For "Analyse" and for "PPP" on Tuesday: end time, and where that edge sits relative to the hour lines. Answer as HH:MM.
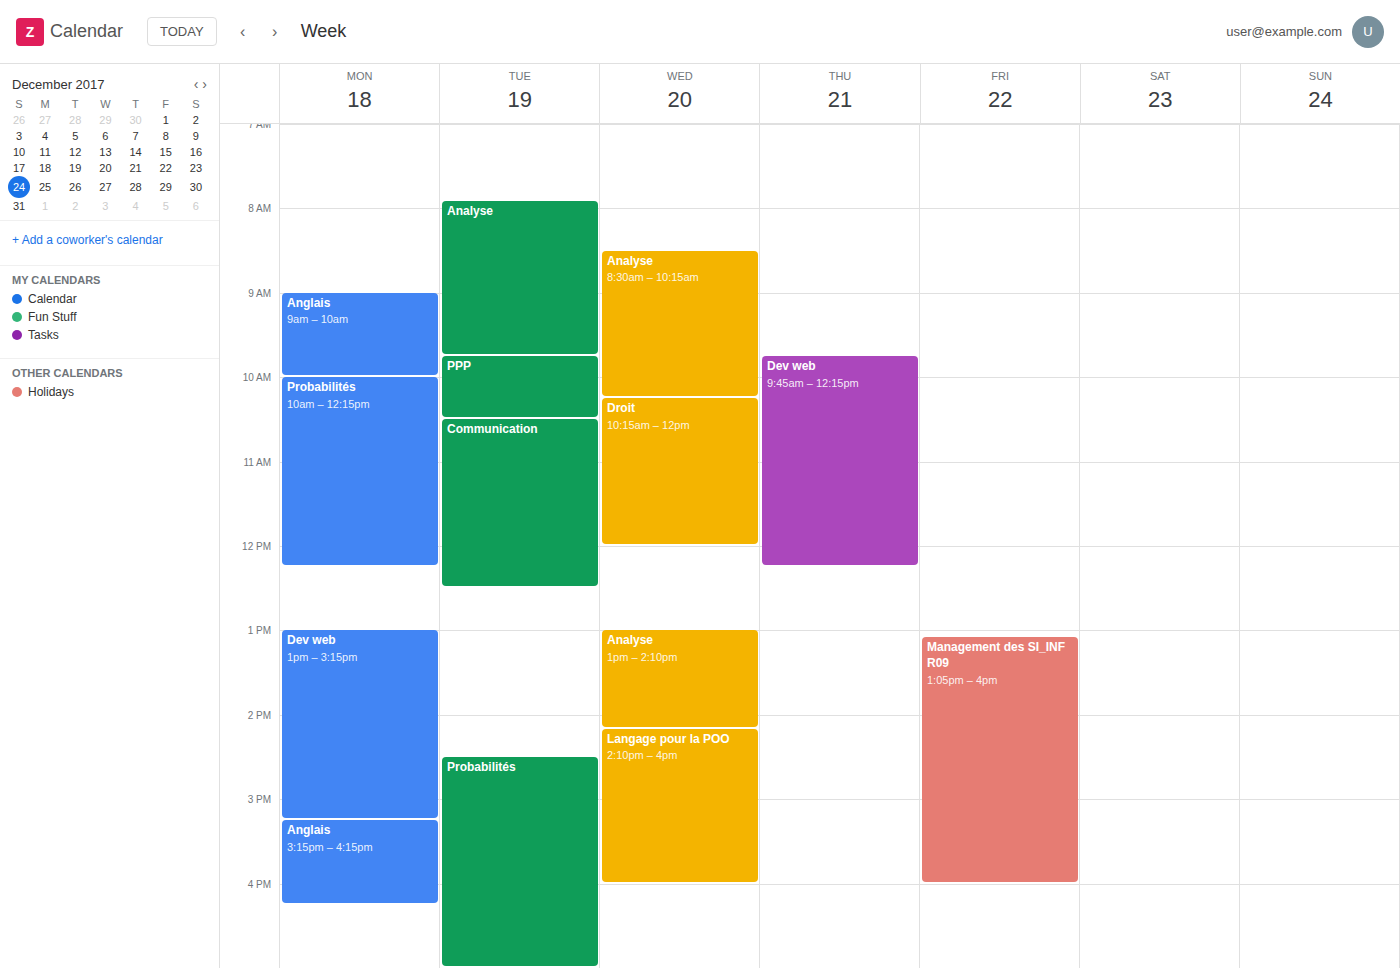
"Analyse": 09:45, neither: three quarters of the way from the 09:00 line to the 10:00 line. "PPP": 10:30, halfway between the 10:00 and 11:00 lines.